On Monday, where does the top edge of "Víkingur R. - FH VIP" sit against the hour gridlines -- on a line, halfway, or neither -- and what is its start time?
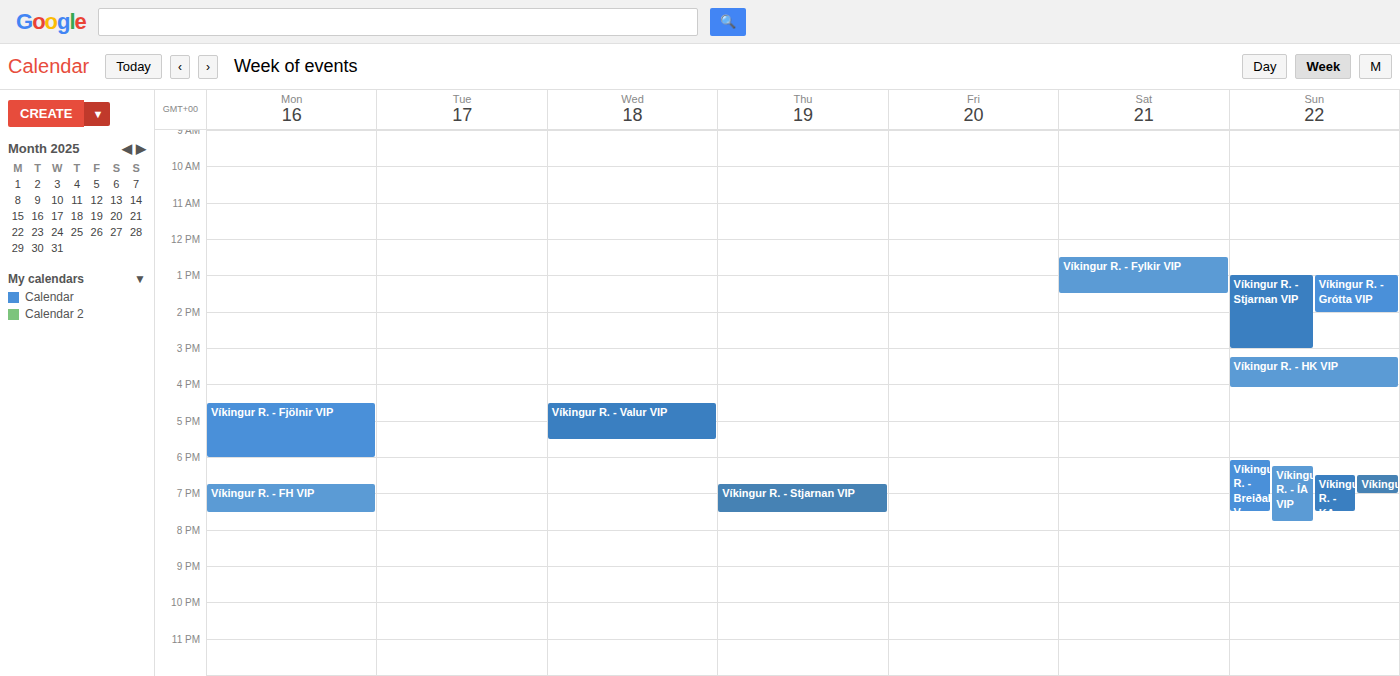
6:45 PM -- neither: three quarters of the way from the 6 PM line to the 7 PM line.